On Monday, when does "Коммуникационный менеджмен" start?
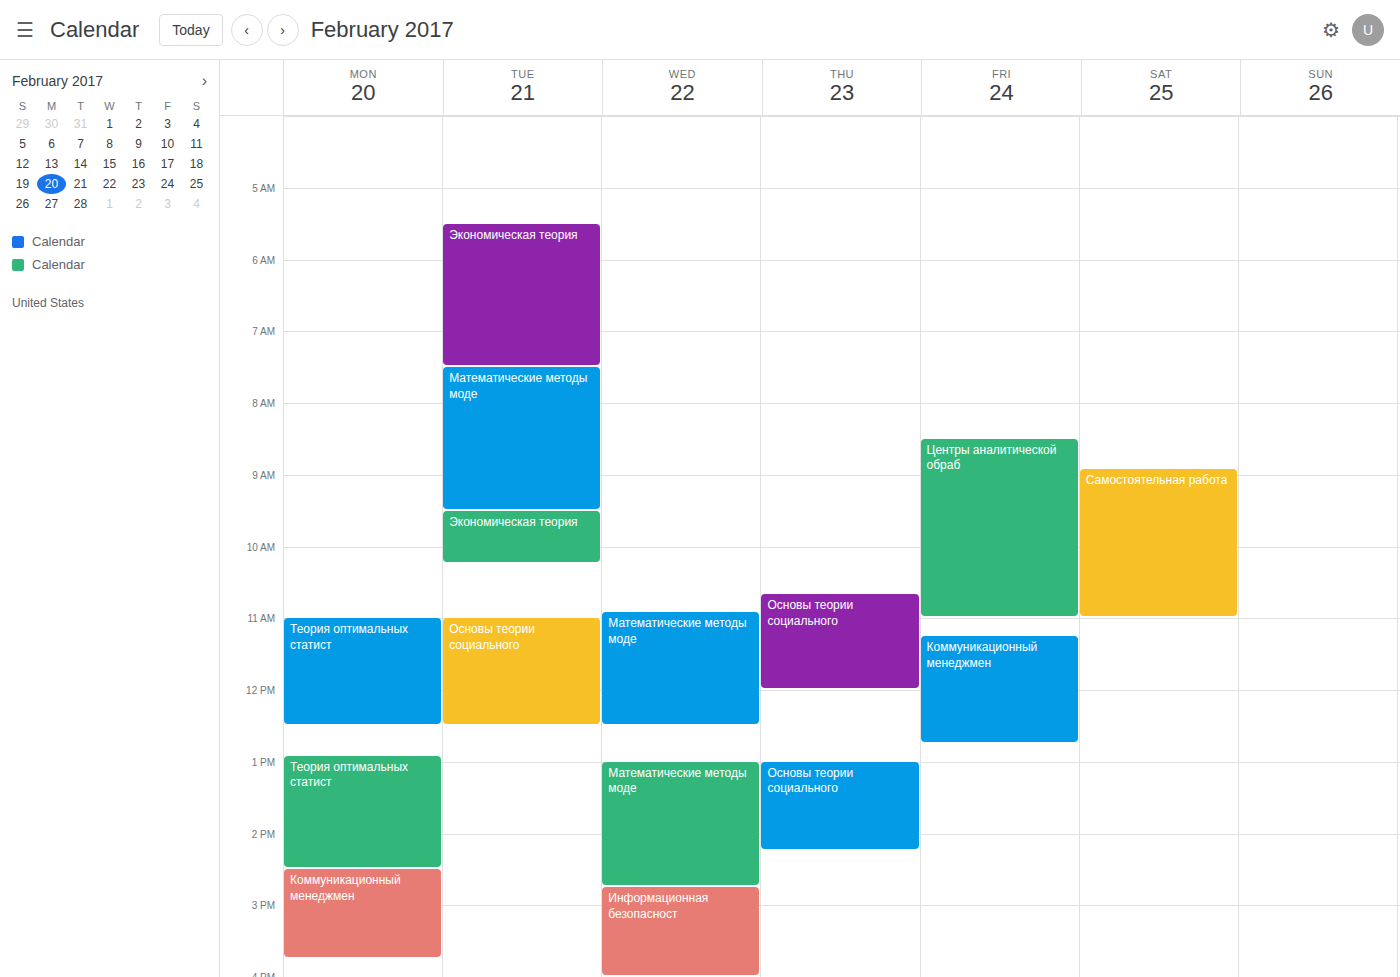
2:30 PM